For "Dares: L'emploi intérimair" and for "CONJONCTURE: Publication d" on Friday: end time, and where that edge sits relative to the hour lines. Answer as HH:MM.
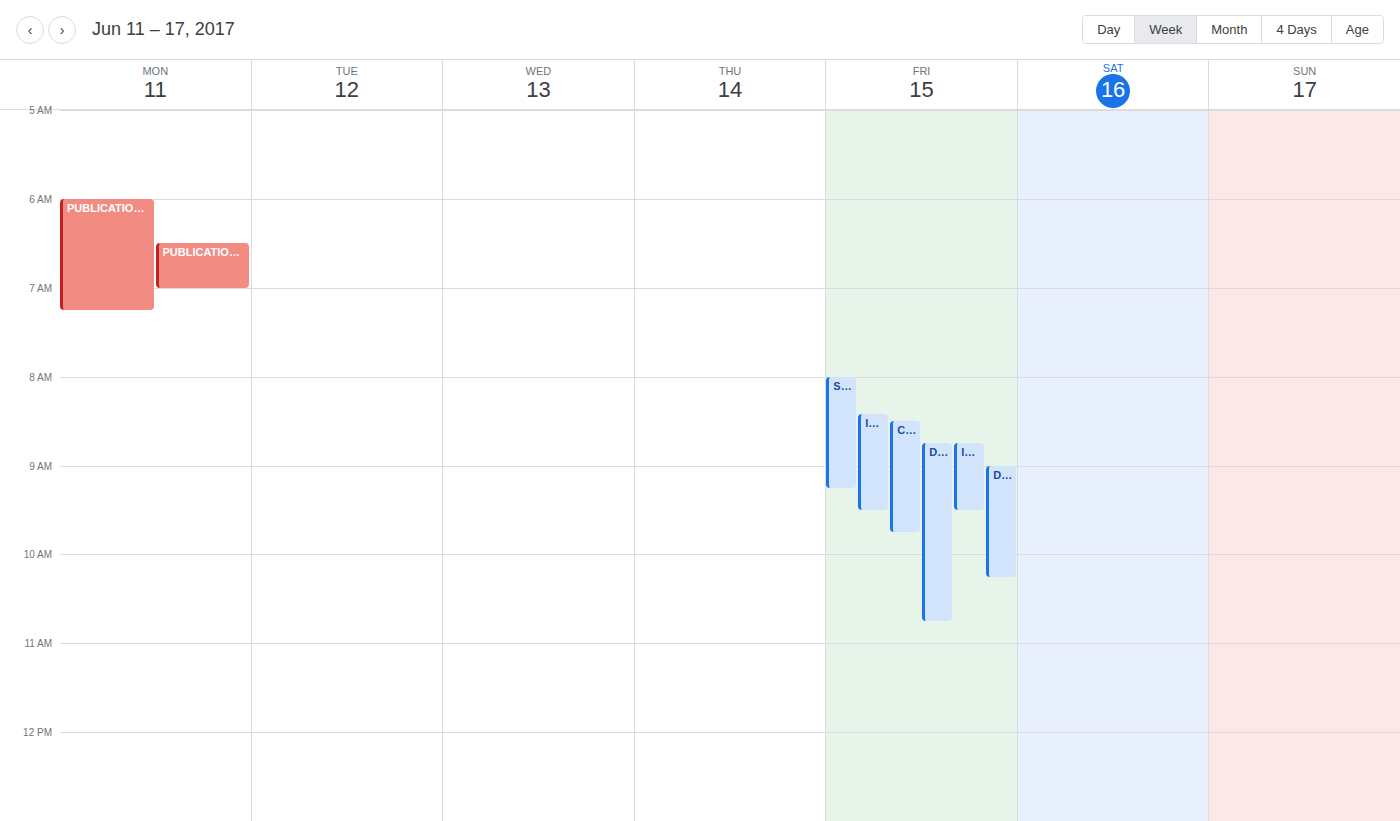
"Dares: L'emploi intérimair": 10:45, neither: three quarters of the way from the 10:00 line to the 11:00 line. "CONJONCTURE: Publication d": 09:45, neither: three quarters of the way from the 09:00 line to the 10:00 line.